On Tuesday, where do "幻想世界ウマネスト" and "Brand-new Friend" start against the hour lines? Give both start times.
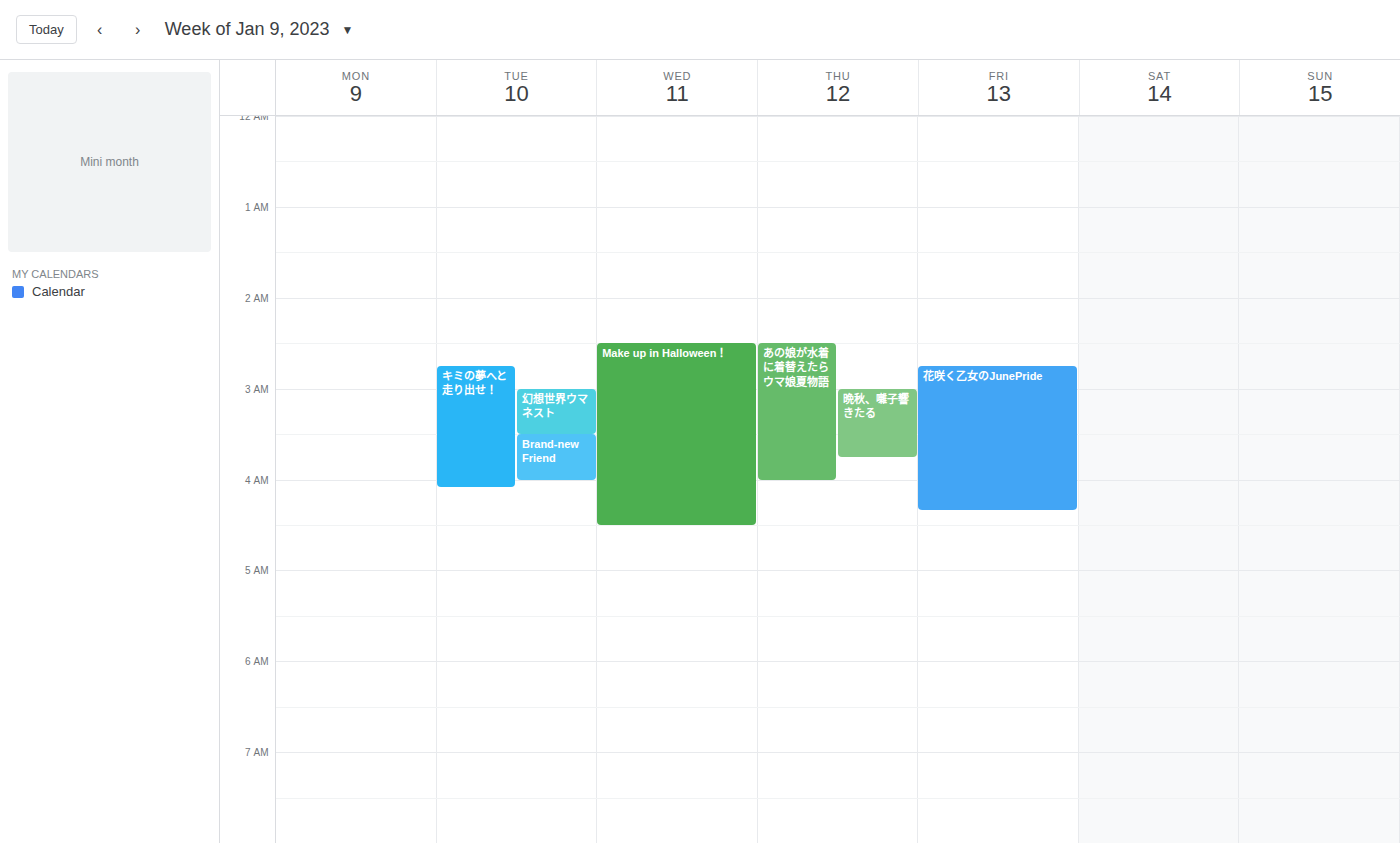
"幻想世界ウマネスト": 03:00, exactly on the 03:00 line. "Brand-new Friend": 03:30, halfway between the 03:00 and 04:00 lines.